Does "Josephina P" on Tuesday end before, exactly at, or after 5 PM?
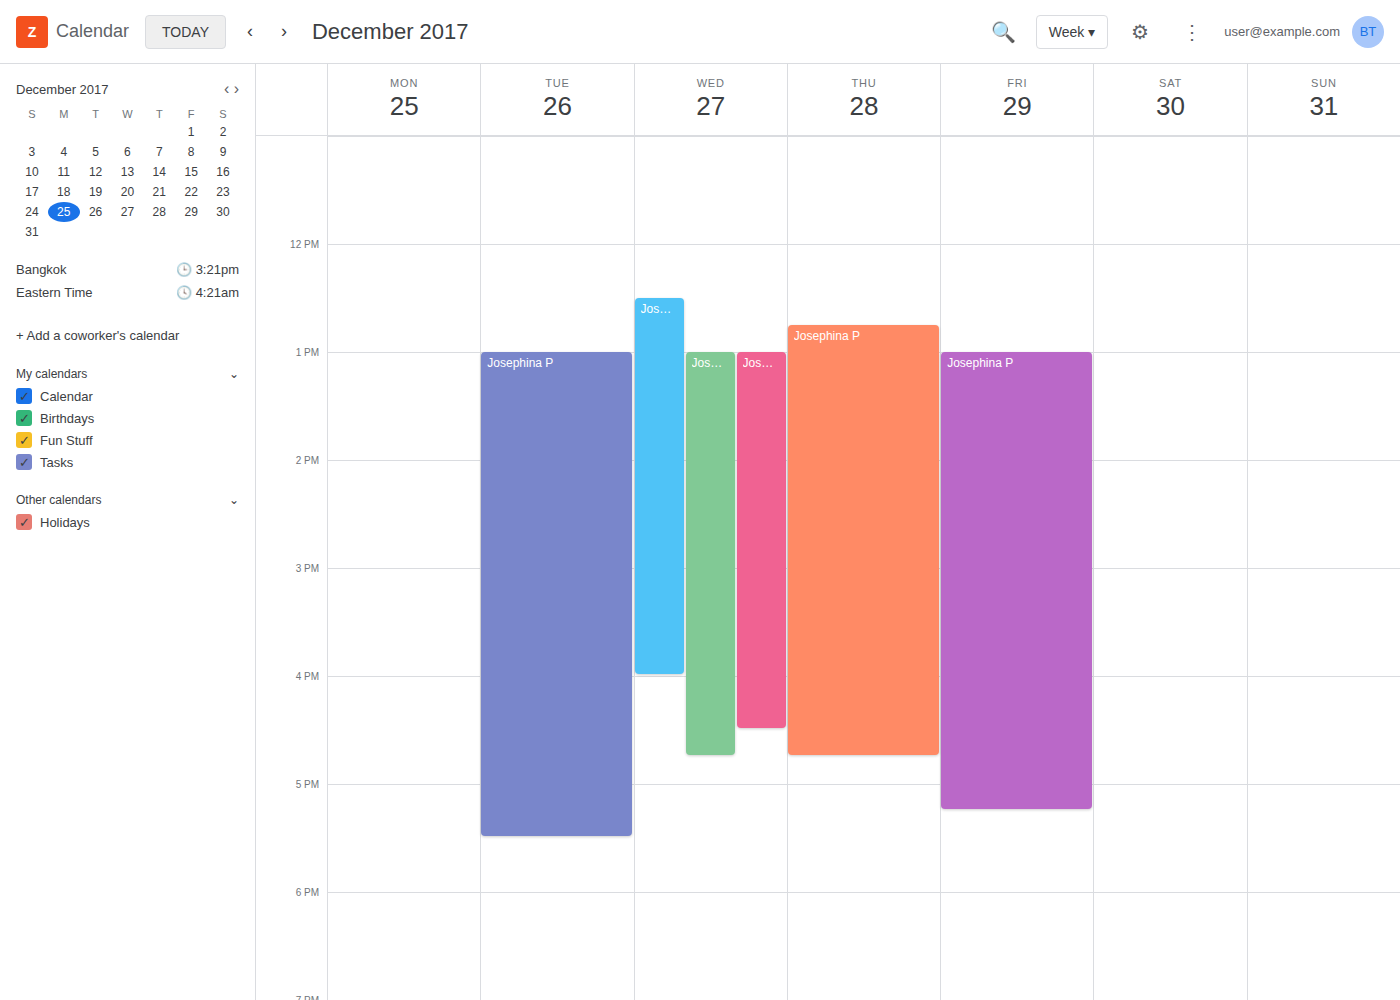
5:30 PM -- after 5 PM, 30 minutes below the 5 PM line.